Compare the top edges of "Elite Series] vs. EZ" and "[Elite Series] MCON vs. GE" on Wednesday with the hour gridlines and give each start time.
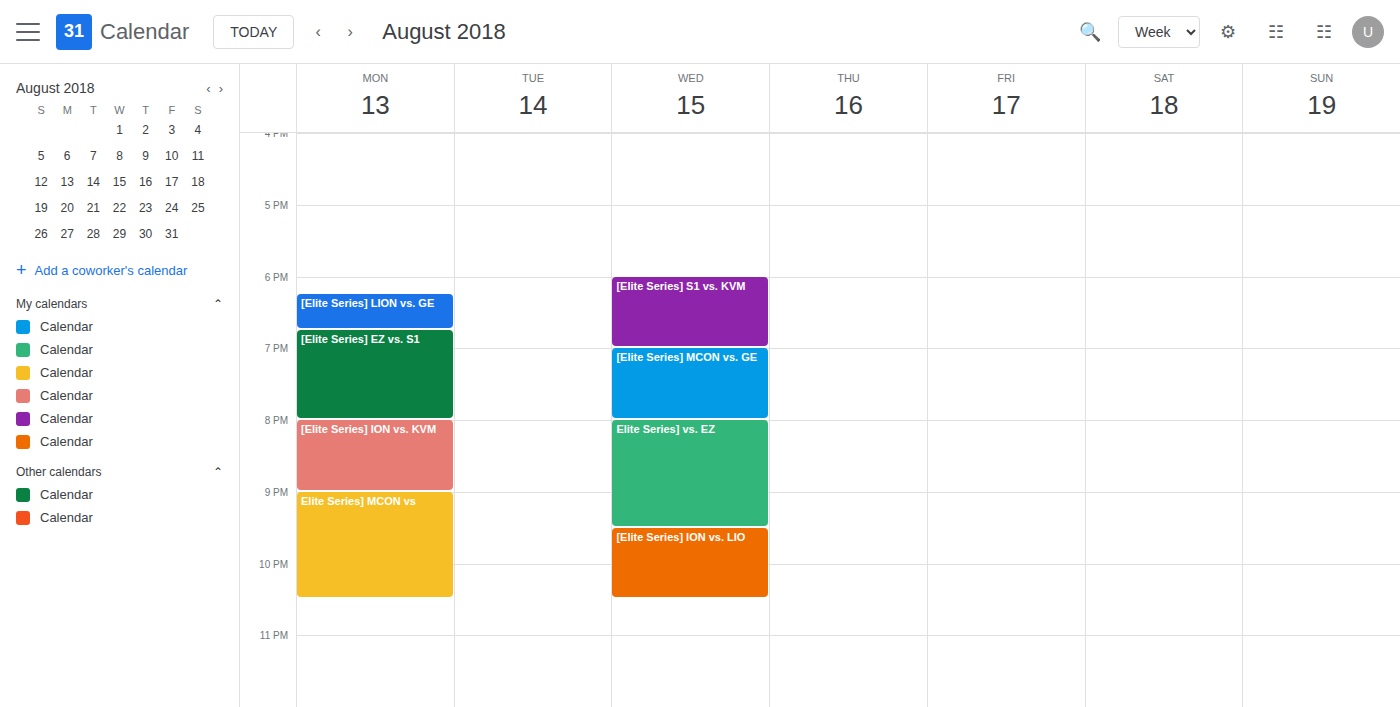
"Elite Series] vs. EZ": 8:00 PM, exactly on the 8 PM line. "[Elite Series] MCON vs. GE": 7:00 PM, exactly on the 7 PM line.